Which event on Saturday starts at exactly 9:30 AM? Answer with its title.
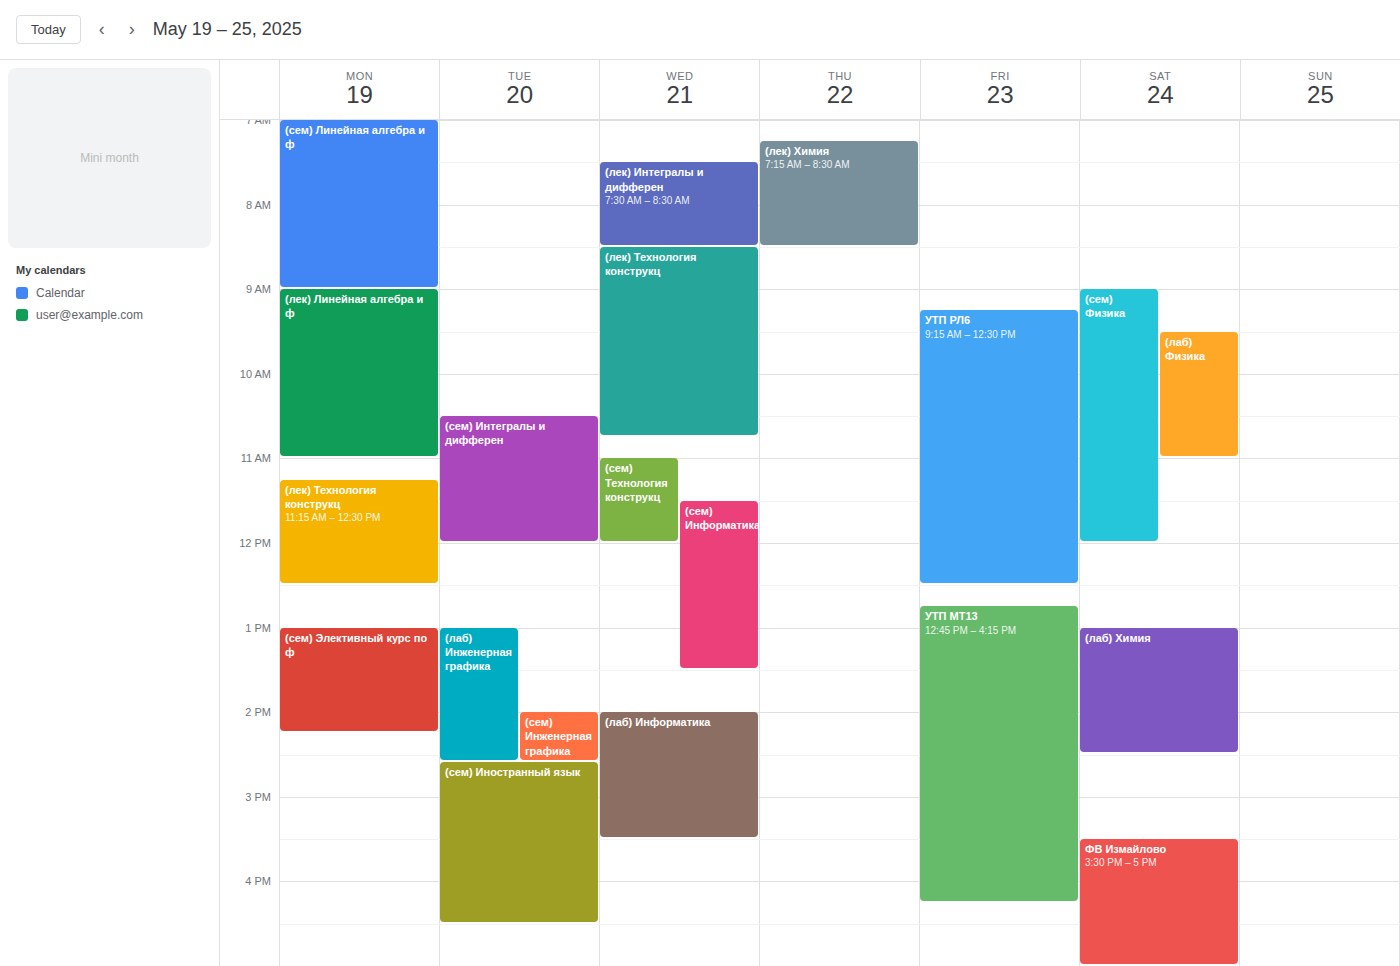
"(лаб) Физика"